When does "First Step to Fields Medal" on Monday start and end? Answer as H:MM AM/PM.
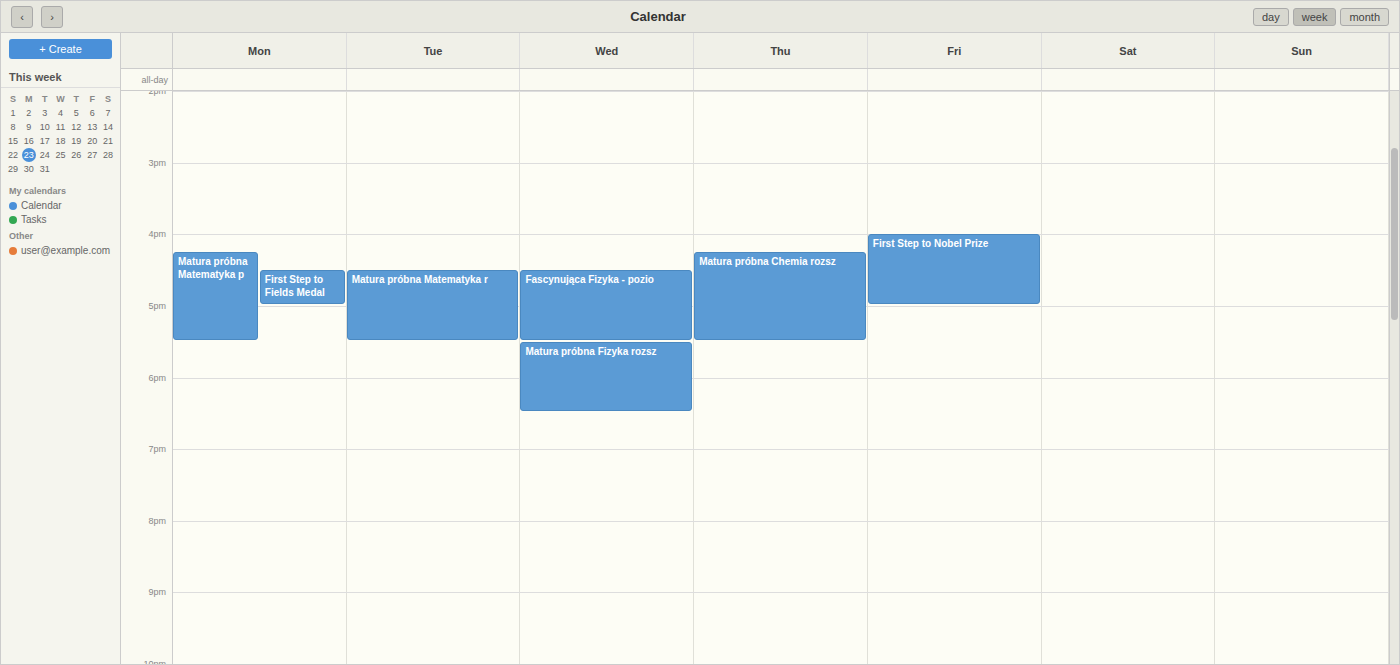
4:30 PM to 5:00 PM